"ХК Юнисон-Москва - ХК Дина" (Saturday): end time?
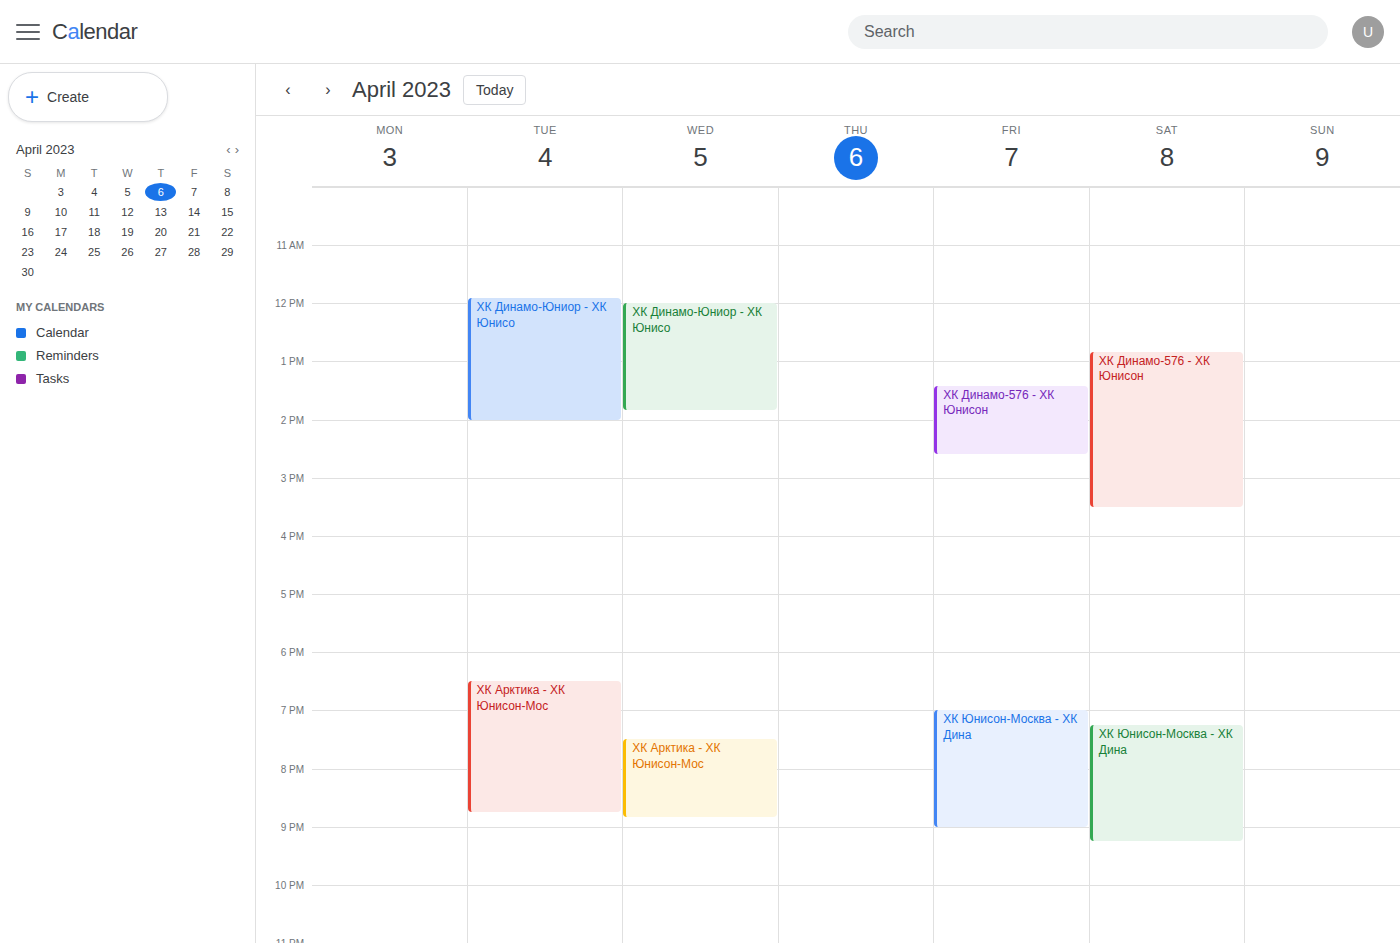
9:15 PM